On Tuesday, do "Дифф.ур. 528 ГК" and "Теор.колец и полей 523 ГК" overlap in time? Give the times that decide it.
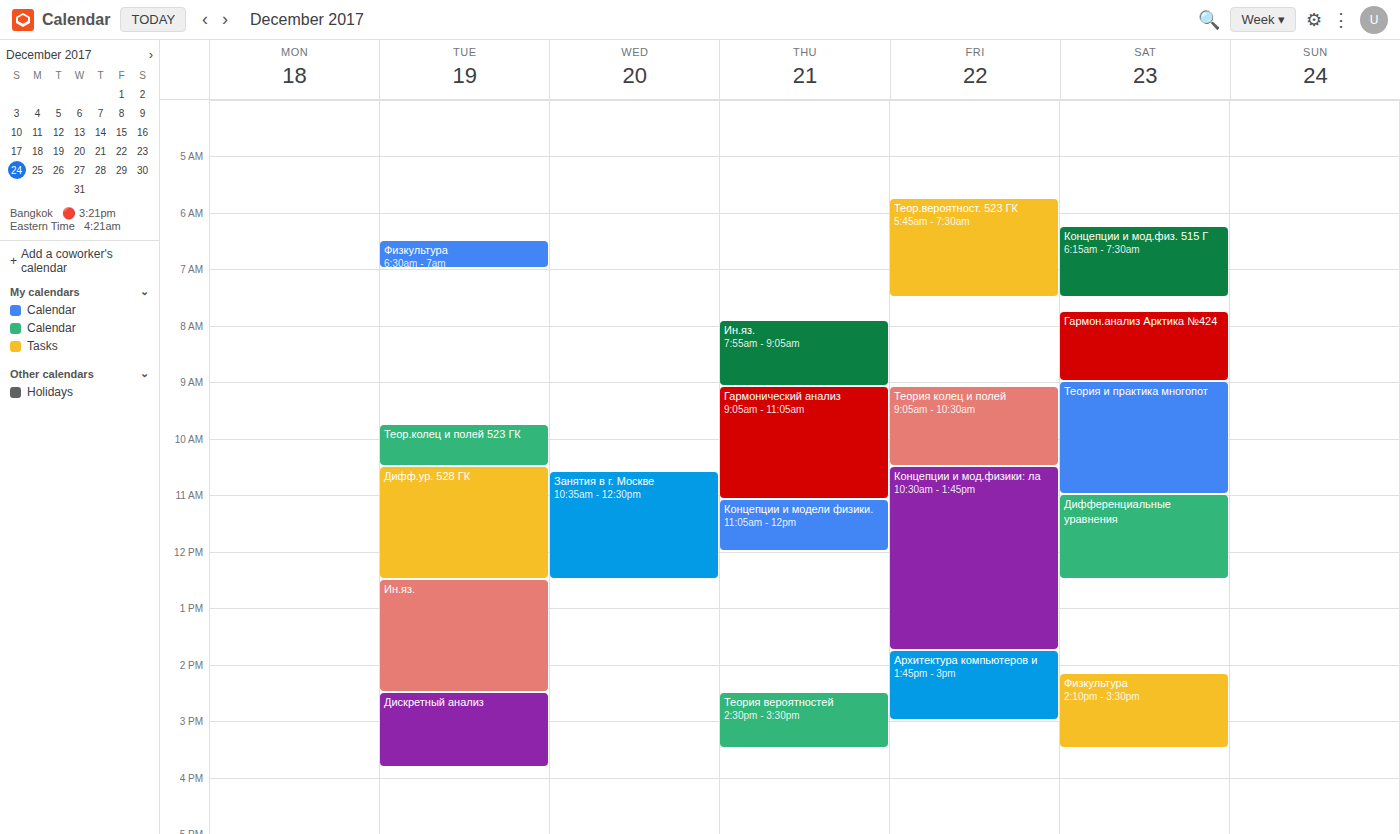
"Теор.колец и полей 523 ГК" ends at 10:30 AM, exactly when "Дифф.ур. 528 ГК" starts -- they touch but do not overlap.